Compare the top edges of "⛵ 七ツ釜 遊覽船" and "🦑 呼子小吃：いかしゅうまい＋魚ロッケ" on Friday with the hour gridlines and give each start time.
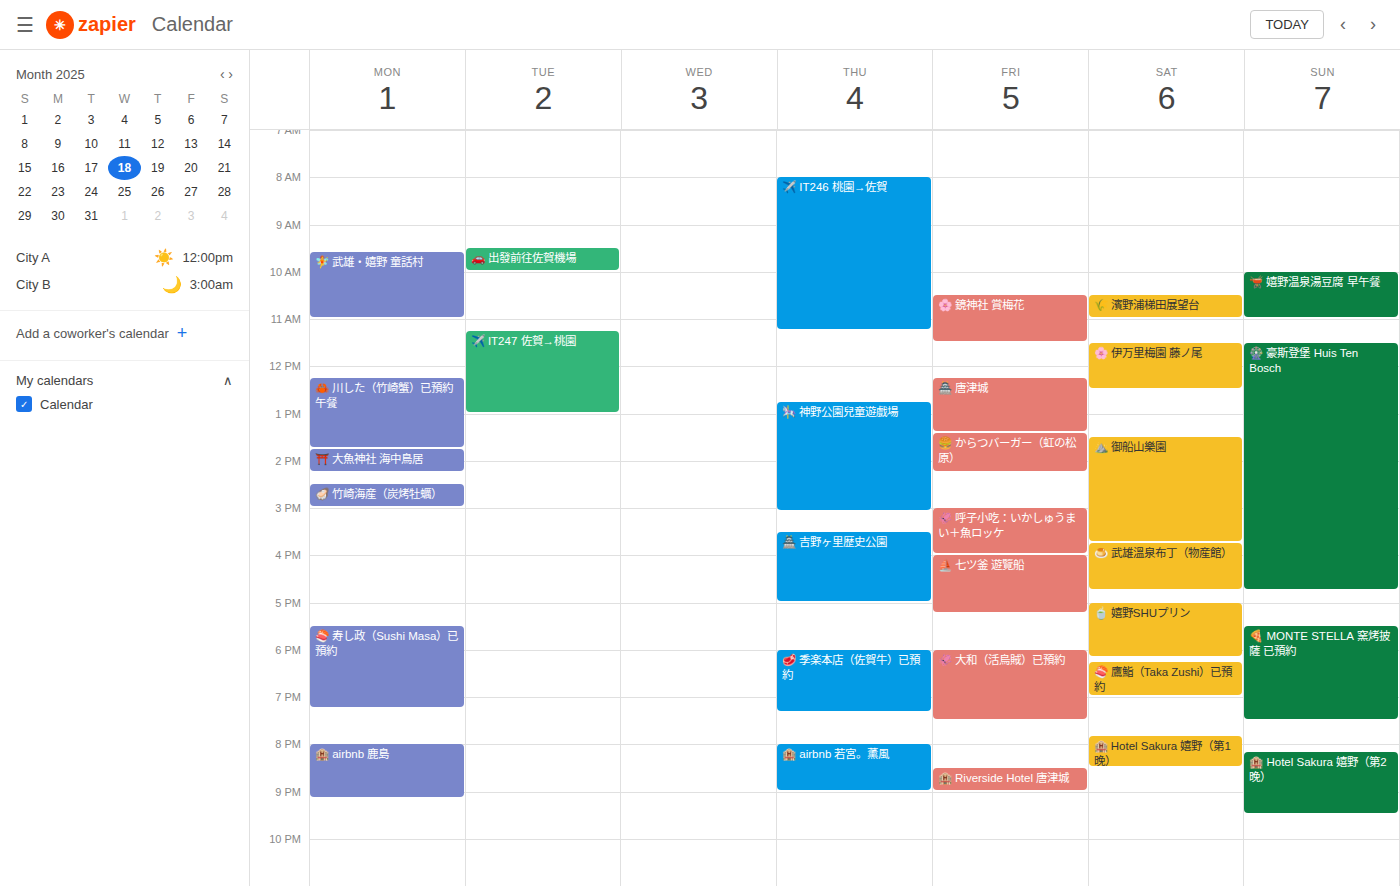
"⛵ 七ツ釜 遊覽船": 4:00 PM, exactly on the 4 PM line. "🦑 呼子小吃：いかしゅうまい＋魚ロッケ": 3:00 PM, exactly on the 3 PM line.